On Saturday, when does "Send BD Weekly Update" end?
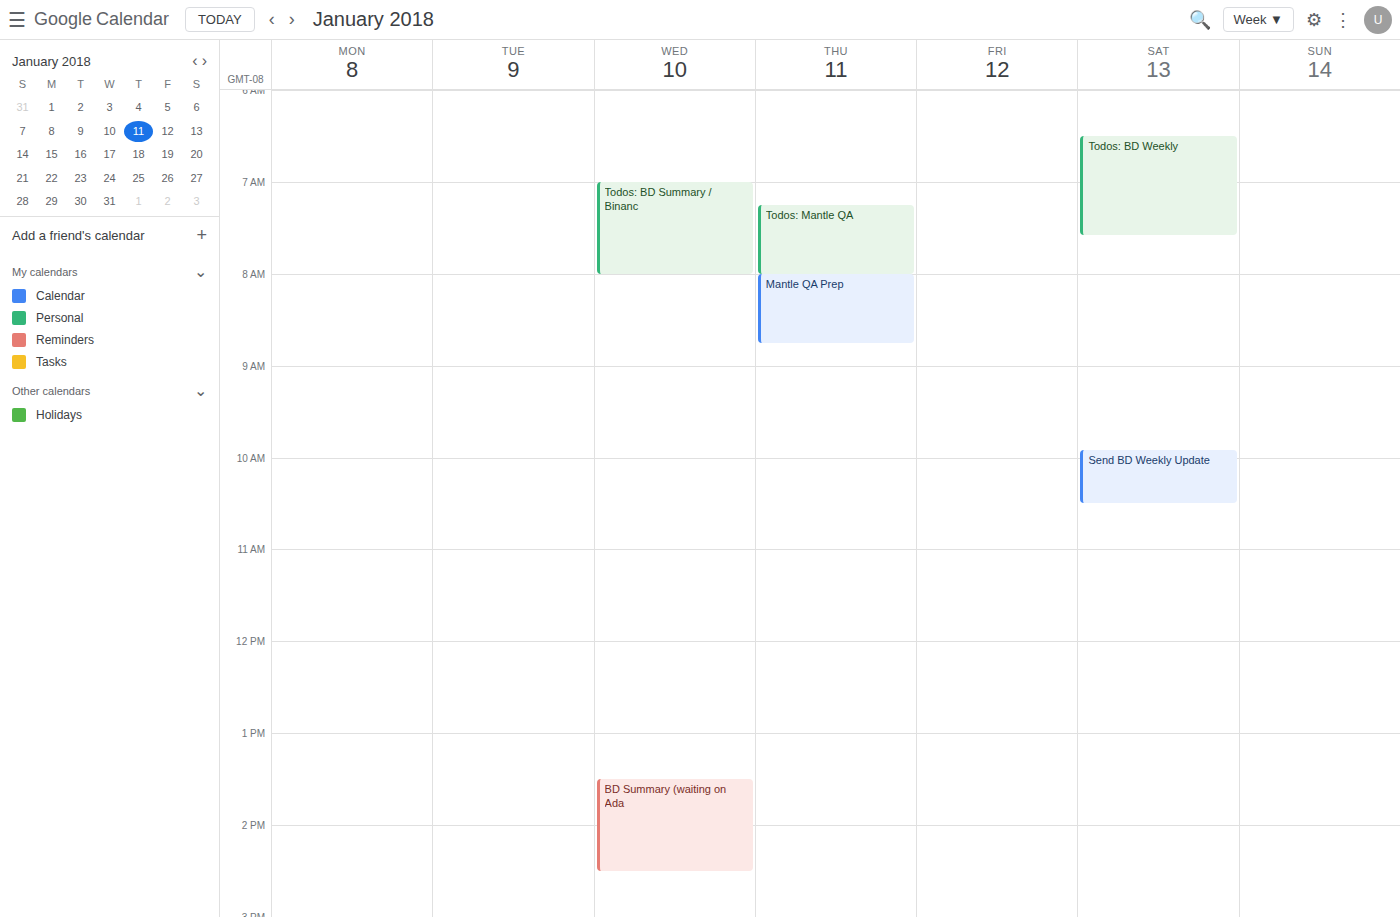
10:30 AM